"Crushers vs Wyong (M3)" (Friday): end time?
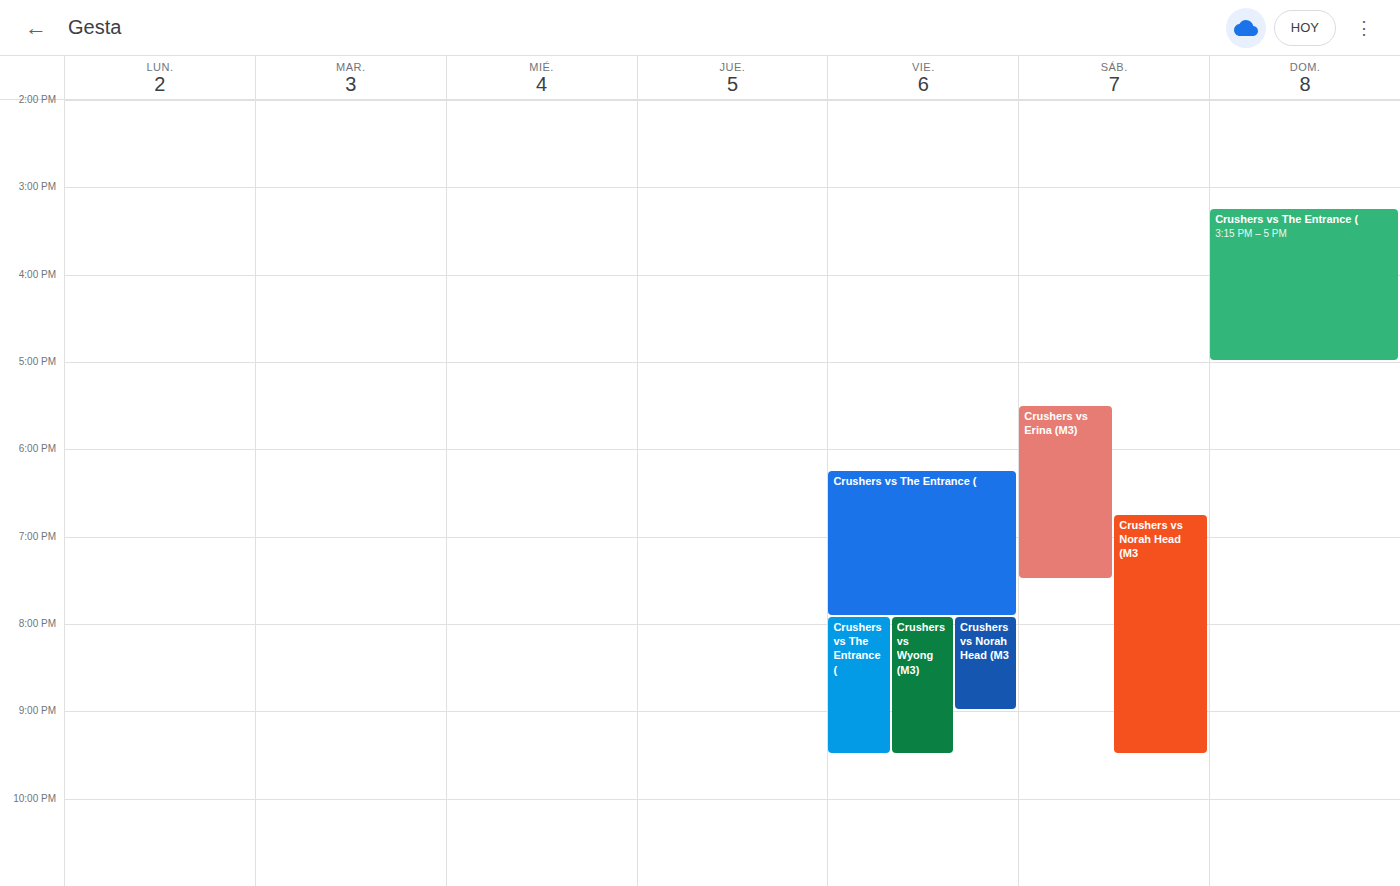
9:30 PM